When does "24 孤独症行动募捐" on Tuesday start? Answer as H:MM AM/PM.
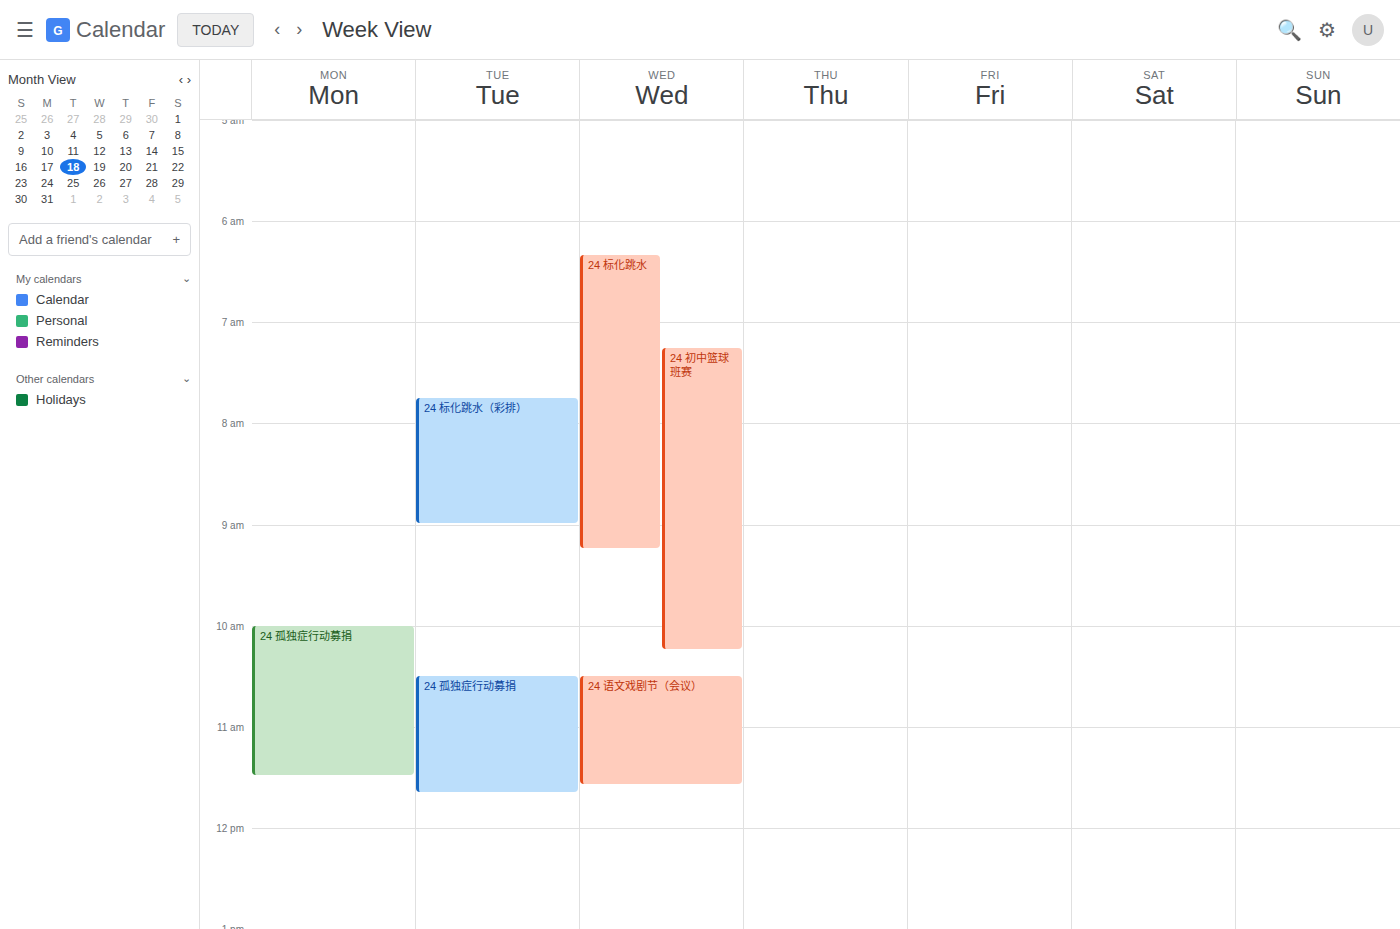
10:30 AM